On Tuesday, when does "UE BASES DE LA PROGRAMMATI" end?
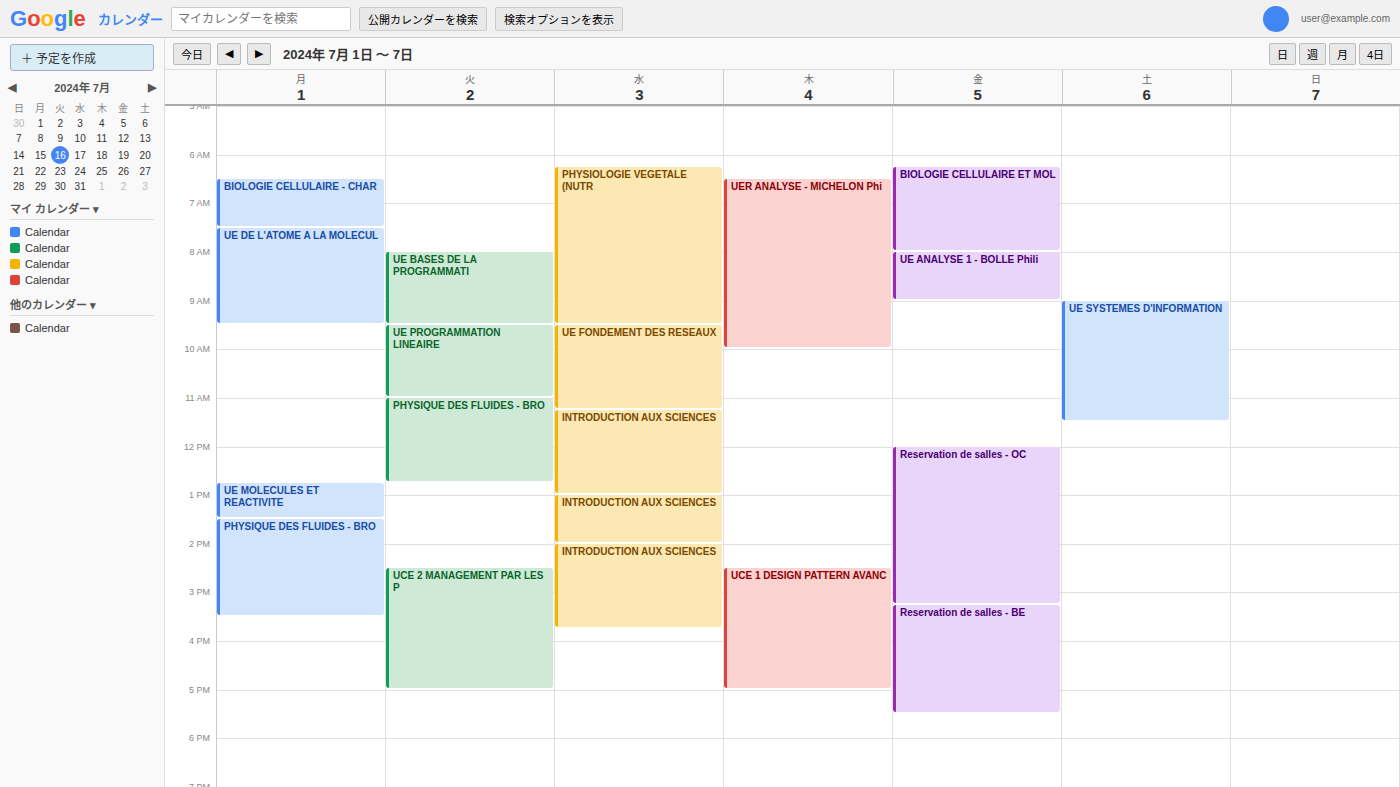
9:30 AM